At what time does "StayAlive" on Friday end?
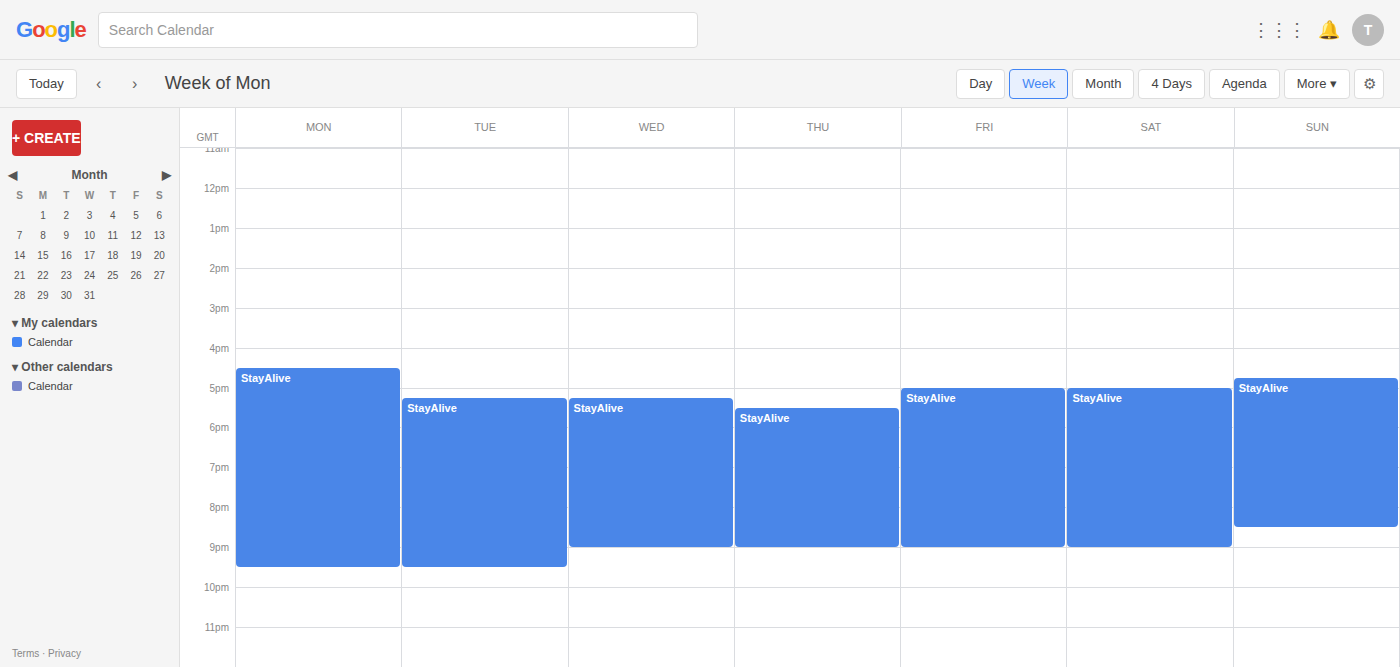
9:00 PM